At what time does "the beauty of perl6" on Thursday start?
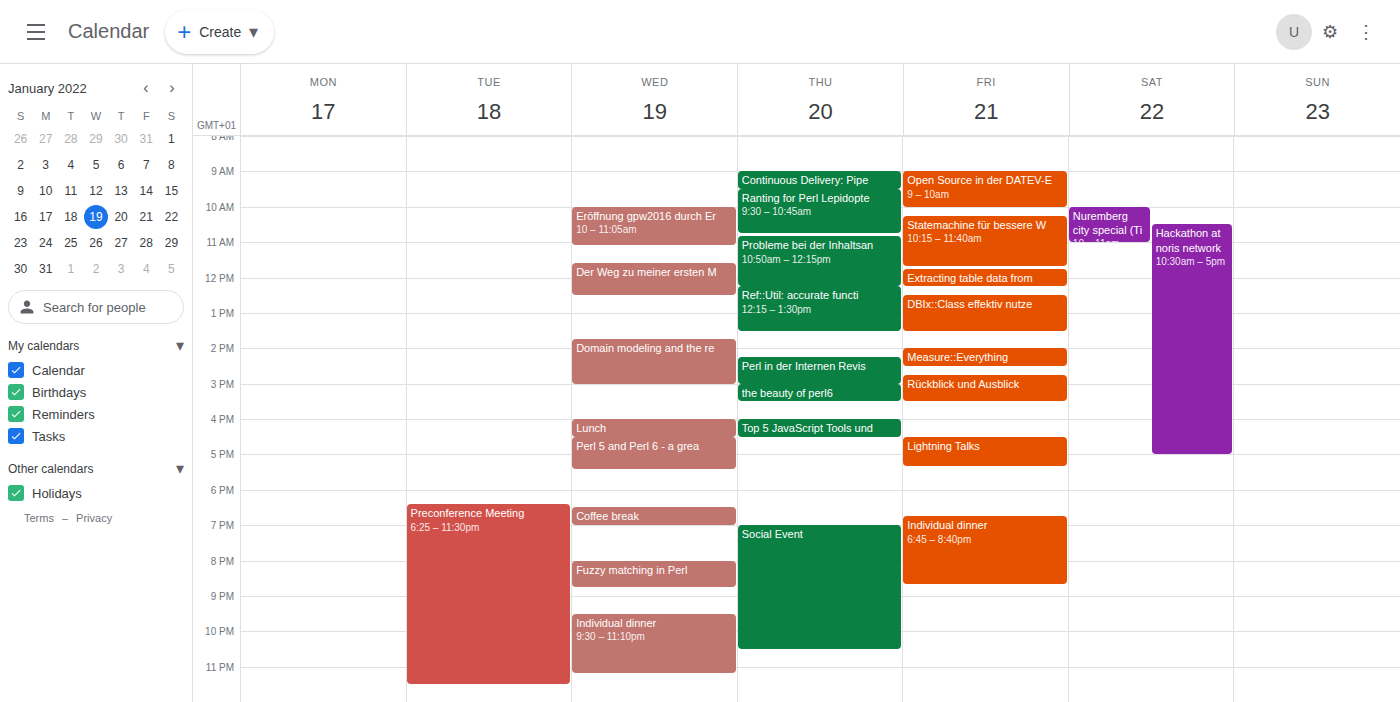
3:00 PM